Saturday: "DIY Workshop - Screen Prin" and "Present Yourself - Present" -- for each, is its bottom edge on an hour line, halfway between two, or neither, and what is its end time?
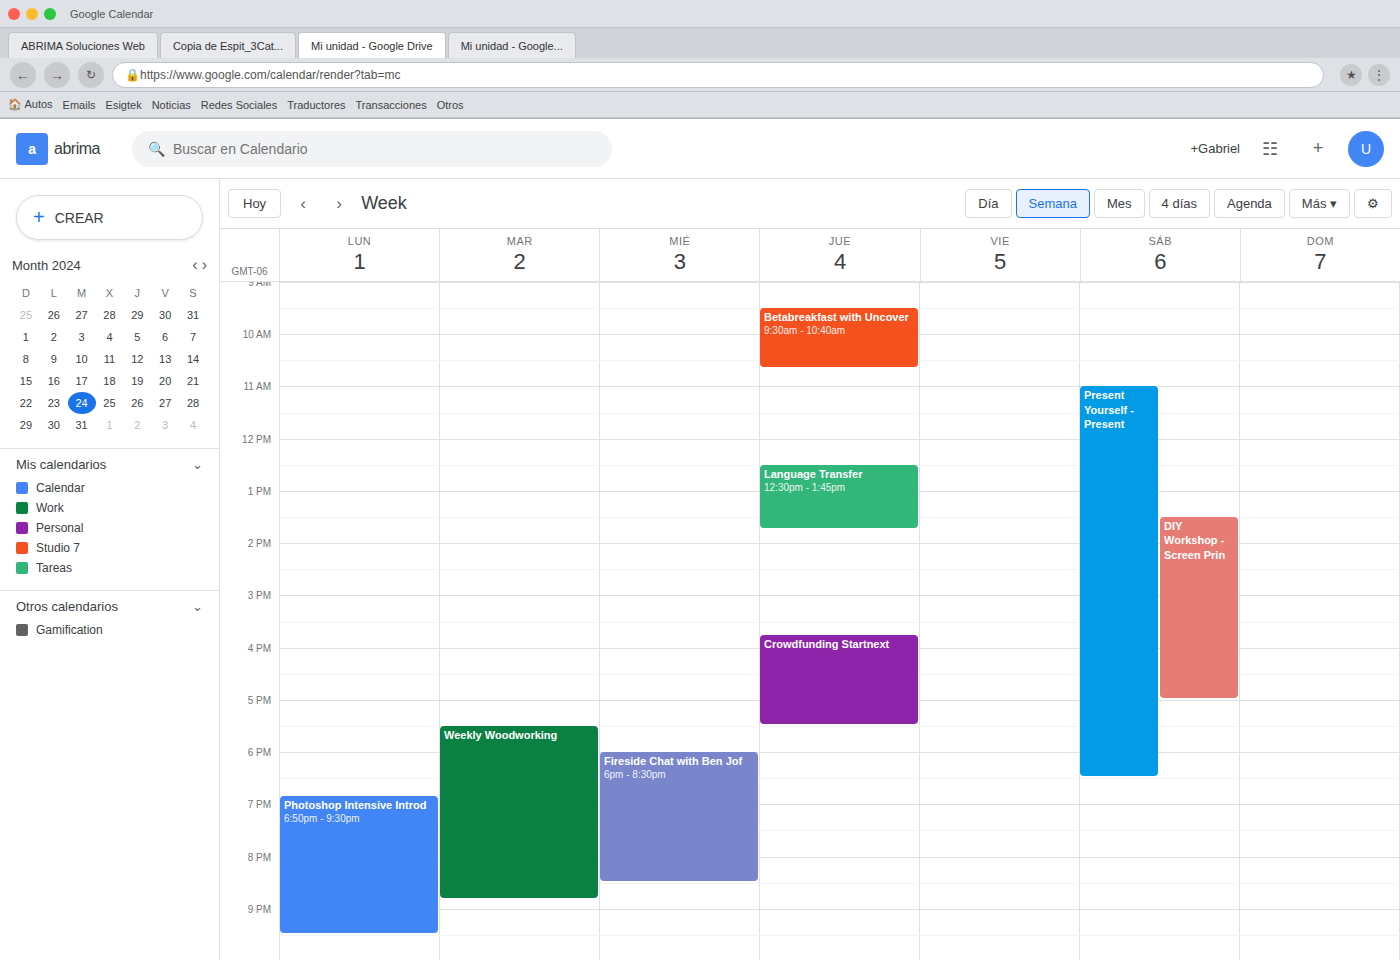
"DIY Workshop - Screen Prin": 5:00 PM, exactly on the 5 PM line. "Present Yourself - Present": 6:30 PM, halfway between the 6 PM and 7 PM lines.